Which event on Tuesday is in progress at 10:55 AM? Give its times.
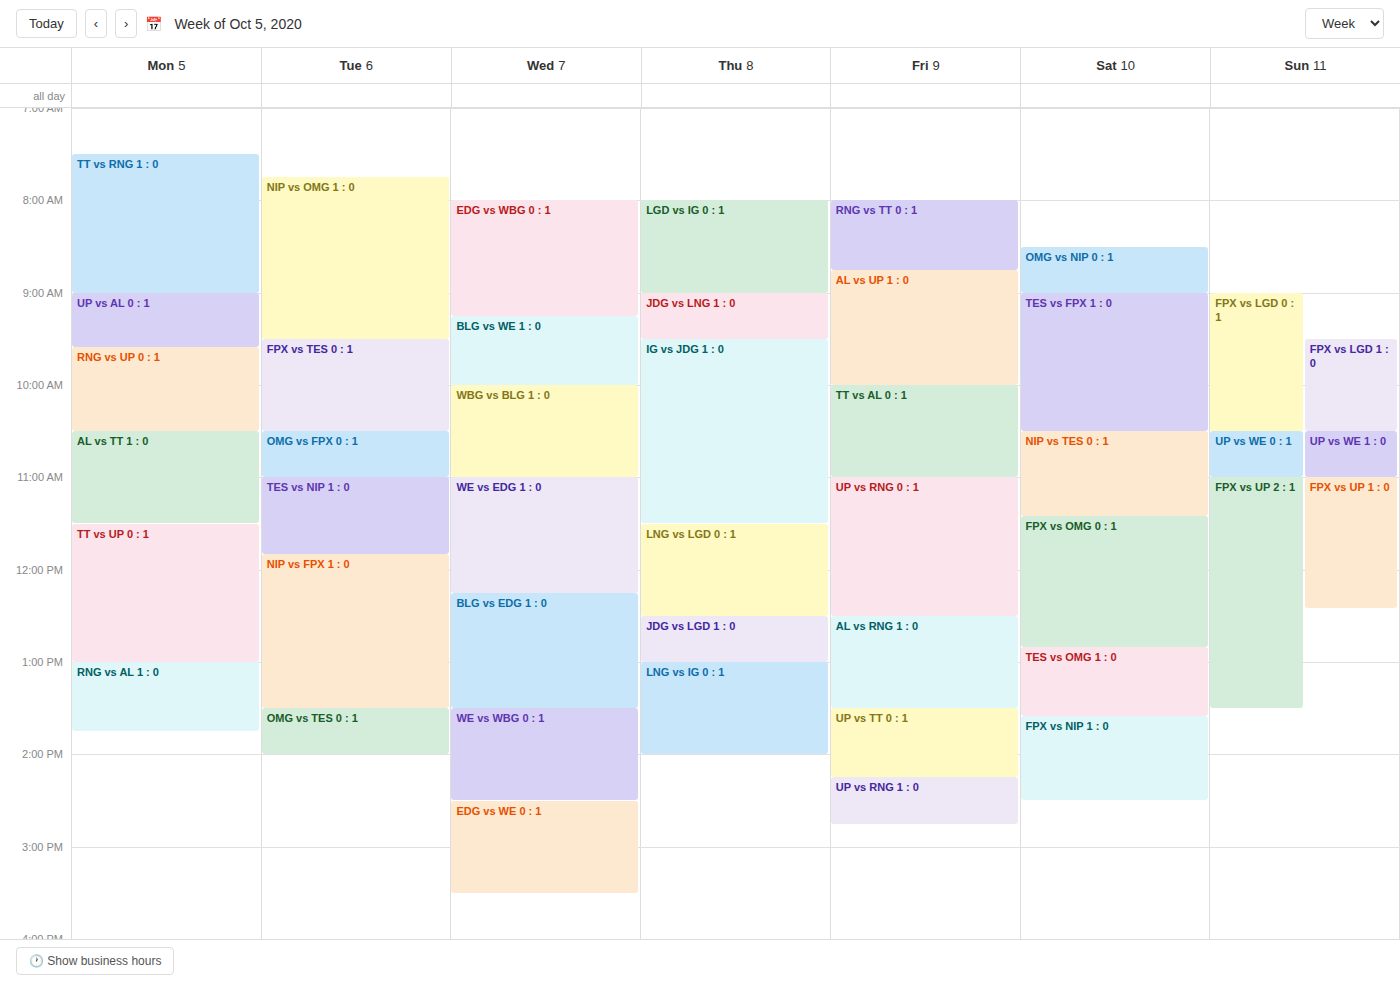
"OMG vs FPX 0 : 1", 10:30 AM to 11:00 AM